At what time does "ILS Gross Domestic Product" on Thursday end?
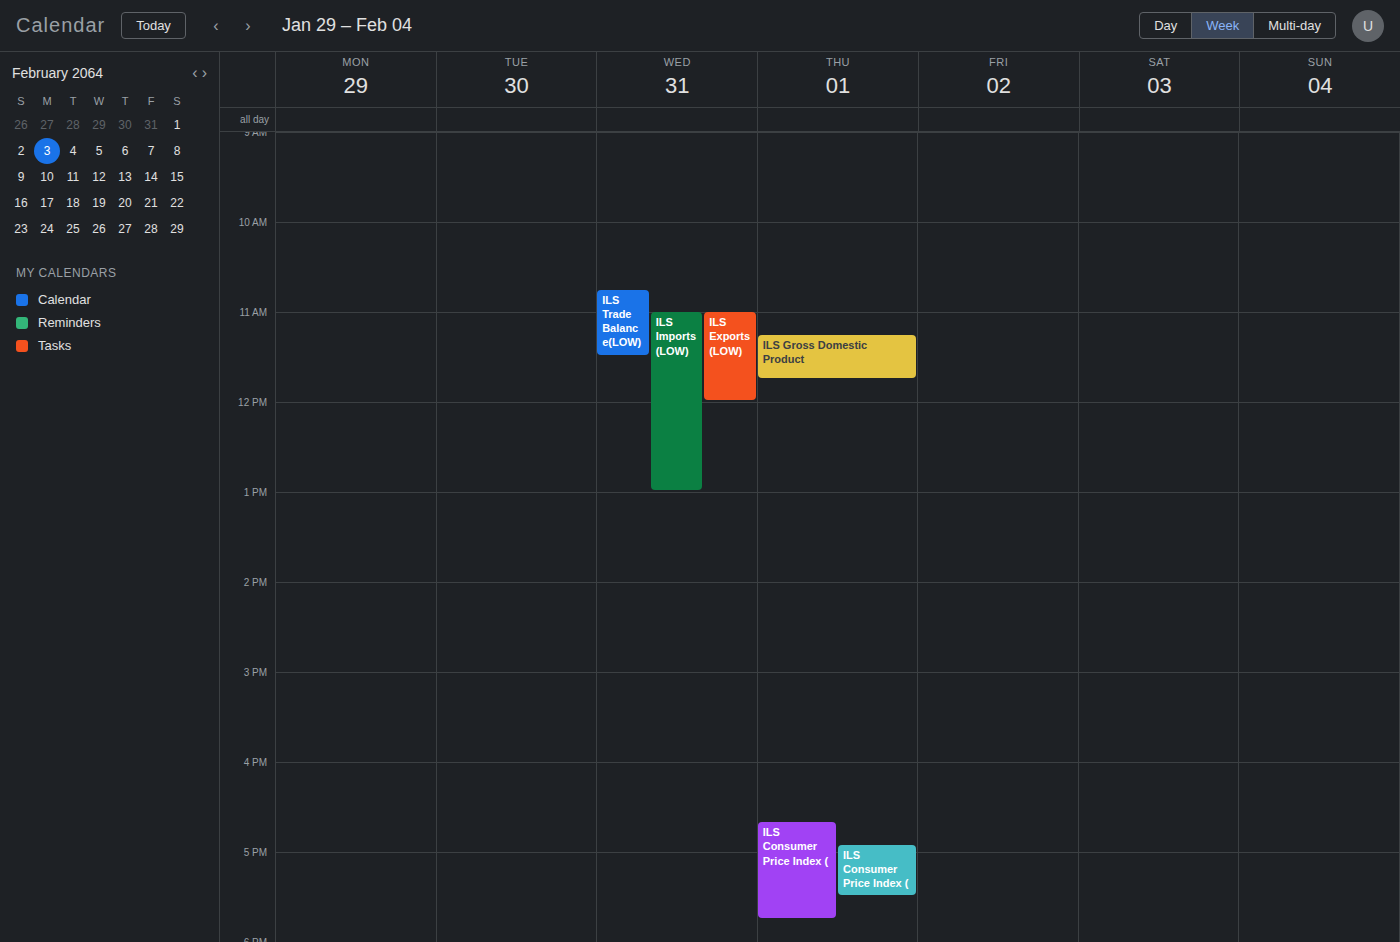
11:45 AM